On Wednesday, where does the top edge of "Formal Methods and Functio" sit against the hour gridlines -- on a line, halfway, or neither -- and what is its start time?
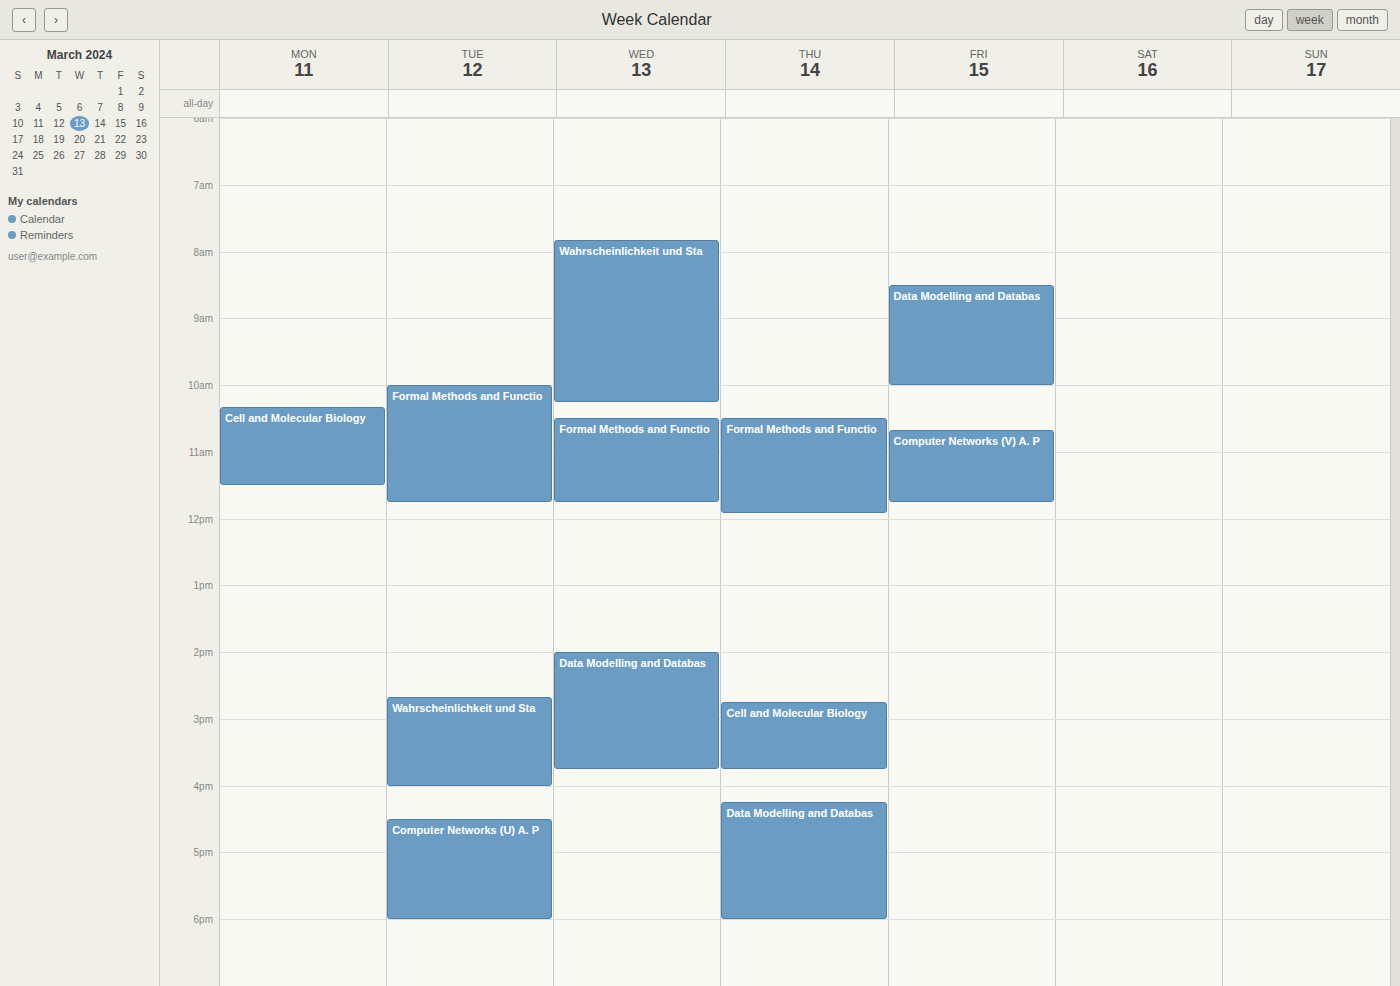
10:30 -- halfway between the 10:00 and 11:00 lines.